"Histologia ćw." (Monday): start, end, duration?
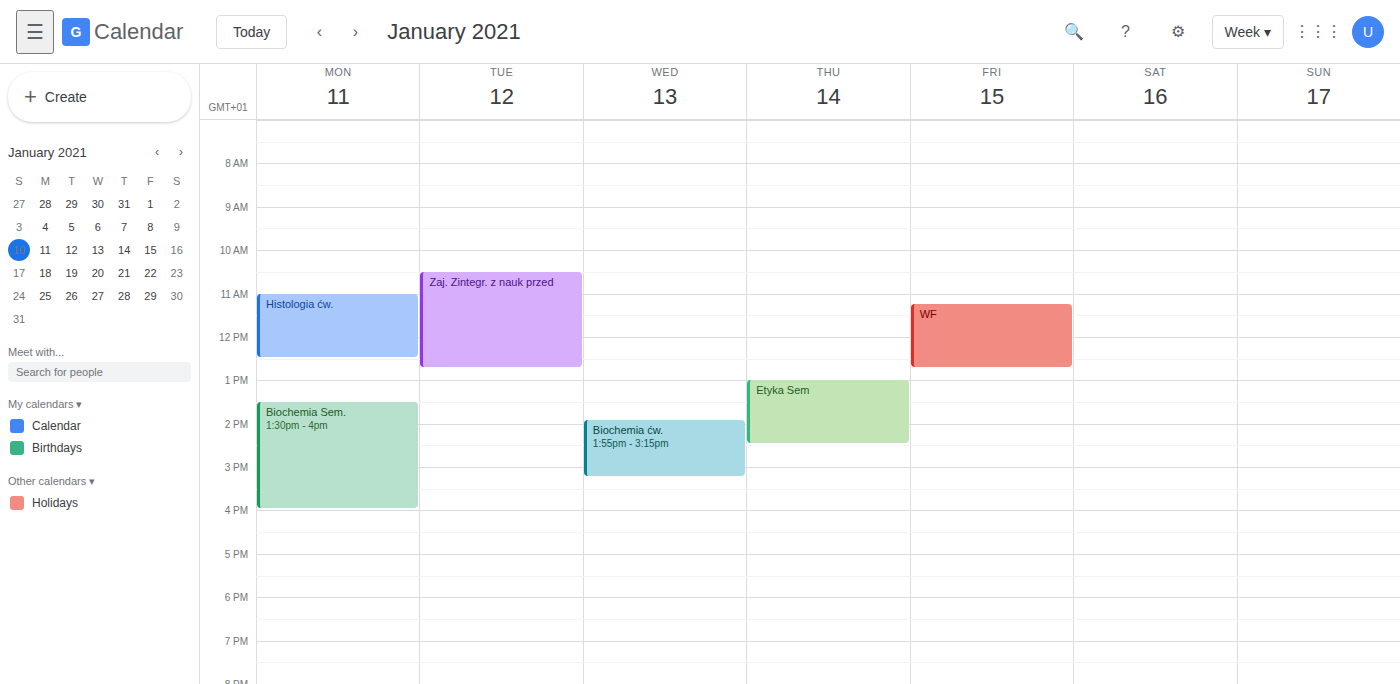
11:00 AM to 12:30 PM, 1 hour 30 minutes